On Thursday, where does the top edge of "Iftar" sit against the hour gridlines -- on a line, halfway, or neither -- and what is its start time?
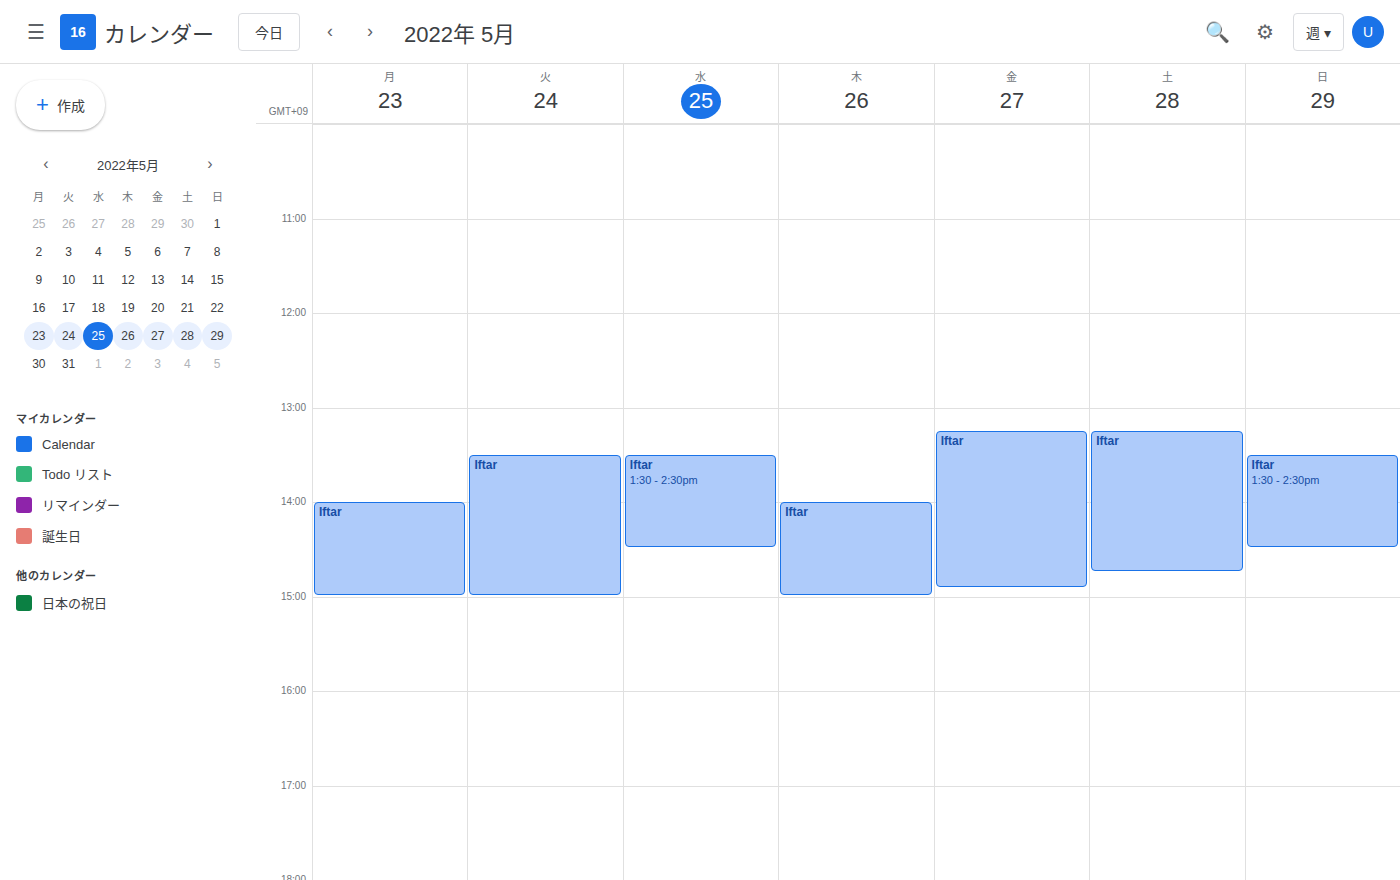
2:00 PM -- exactly on the 2 PM line.